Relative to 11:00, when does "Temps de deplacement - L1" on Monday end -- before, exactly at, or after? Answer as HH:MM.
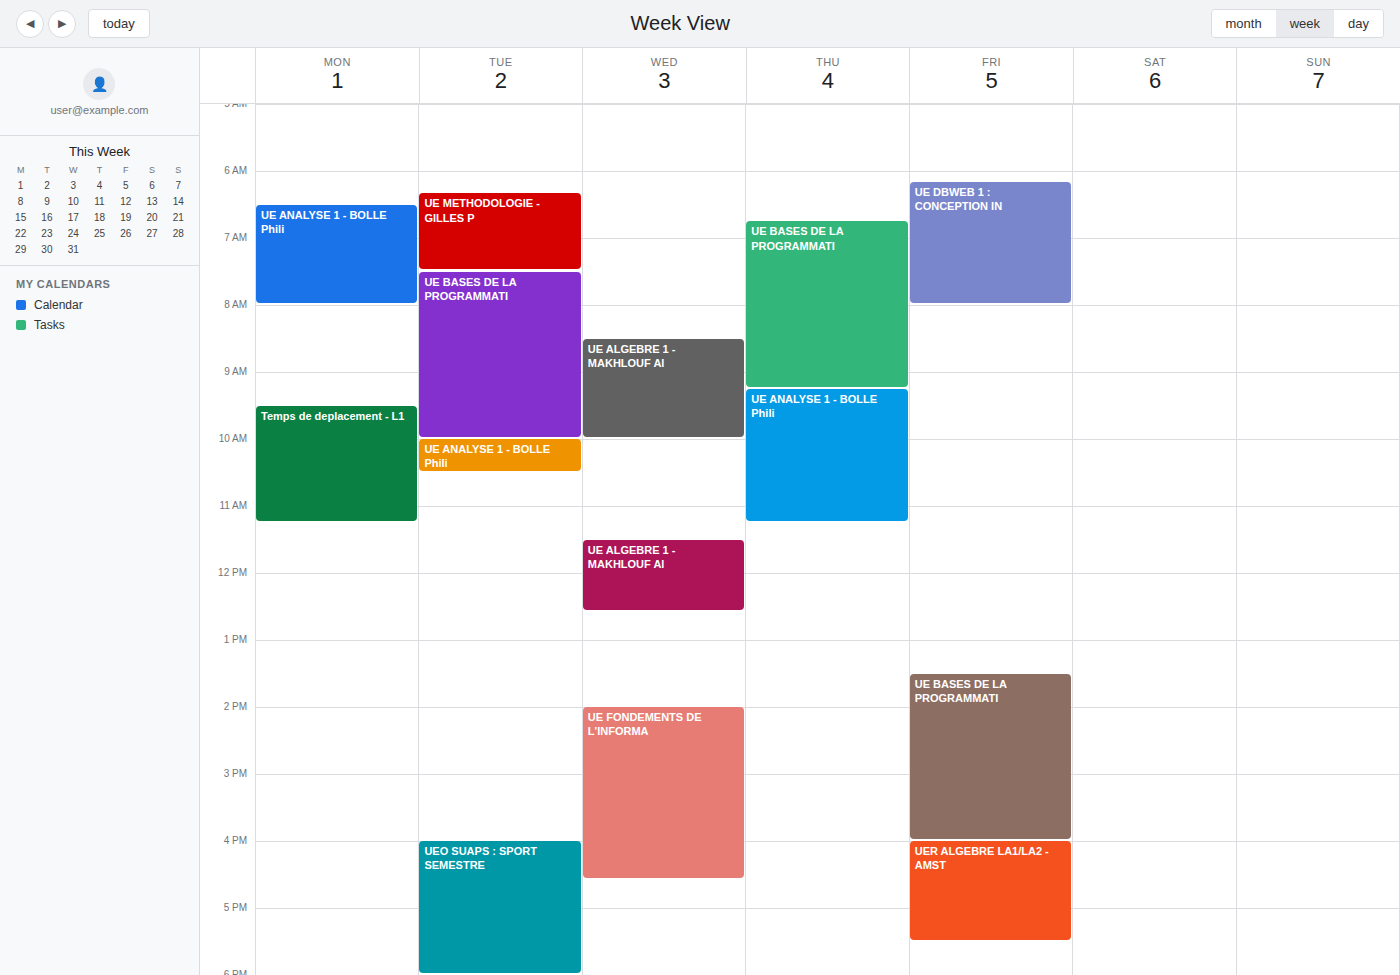
11:15 -- after 11:00, 15 minutes below the 11:00 line.